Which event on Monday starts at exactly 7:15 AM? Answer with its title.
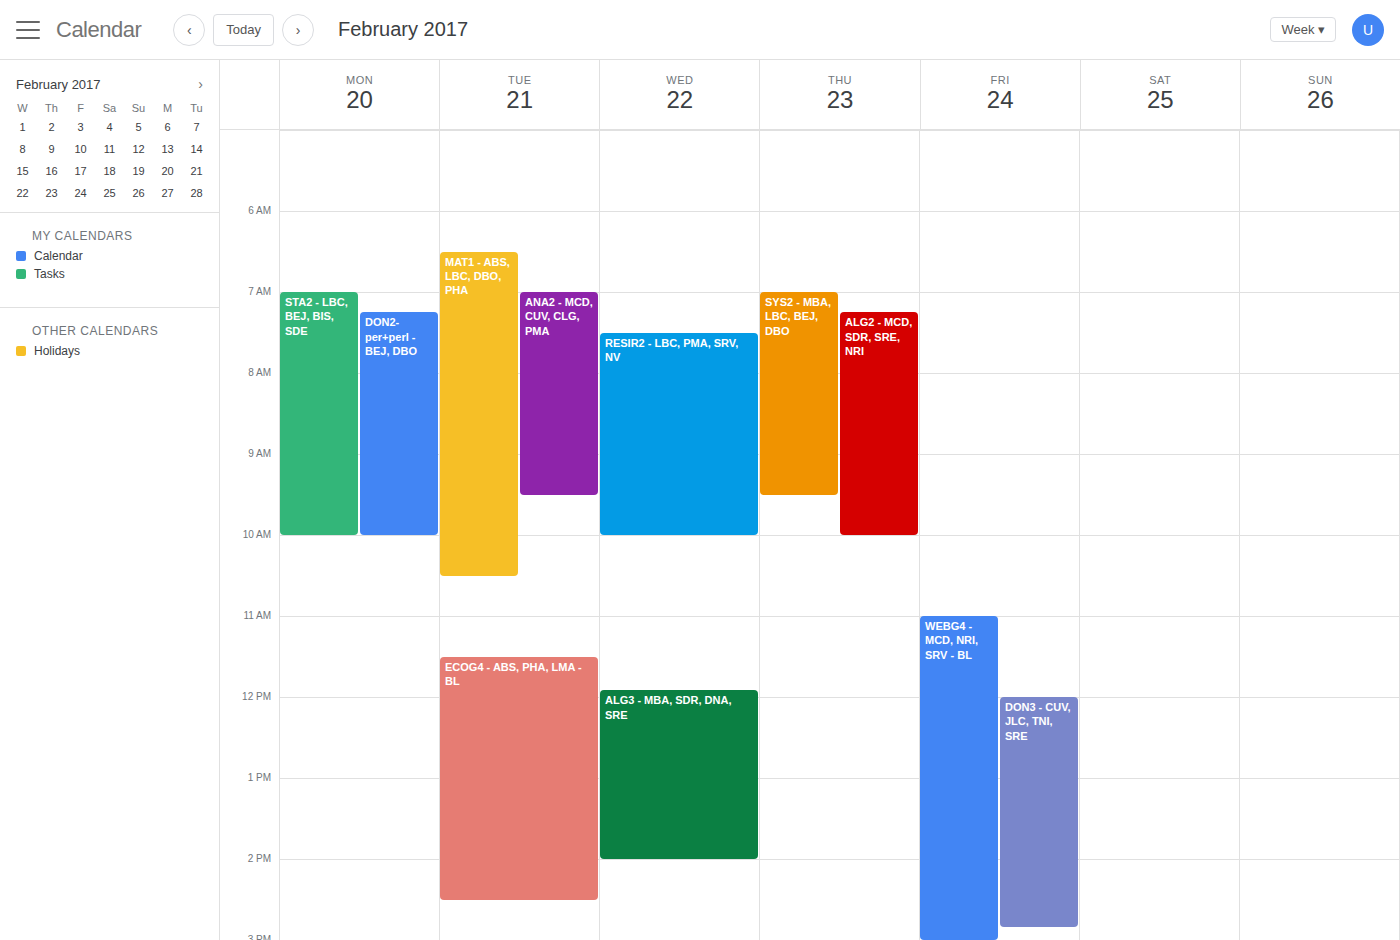
"DON2-per+perl - BEJ, DBO"